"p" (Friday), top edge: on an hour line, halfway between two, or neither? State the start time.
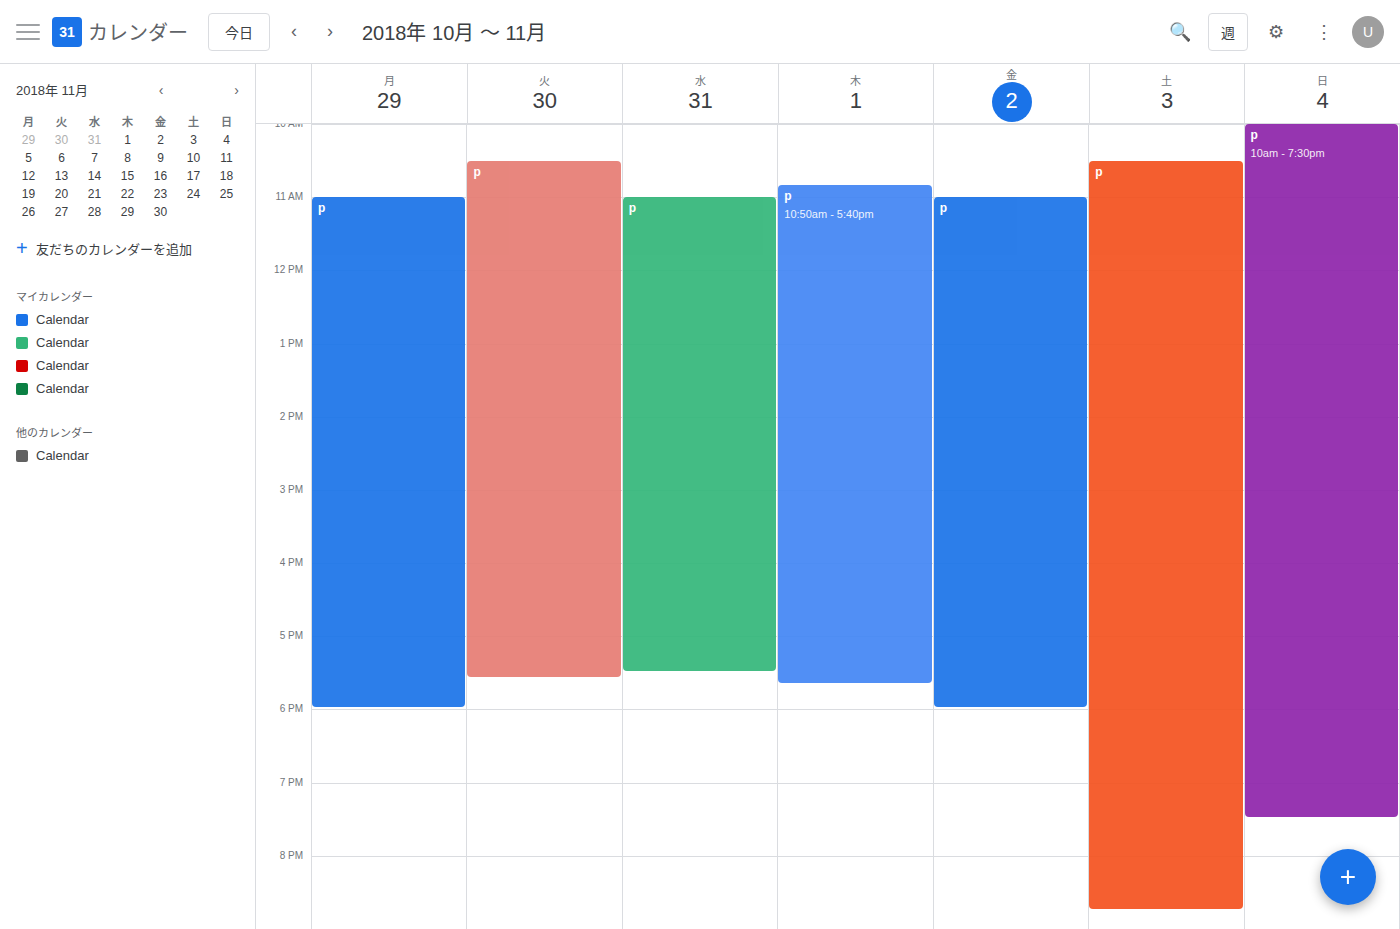
11:00 AM -- exactly on the 11 AM line.